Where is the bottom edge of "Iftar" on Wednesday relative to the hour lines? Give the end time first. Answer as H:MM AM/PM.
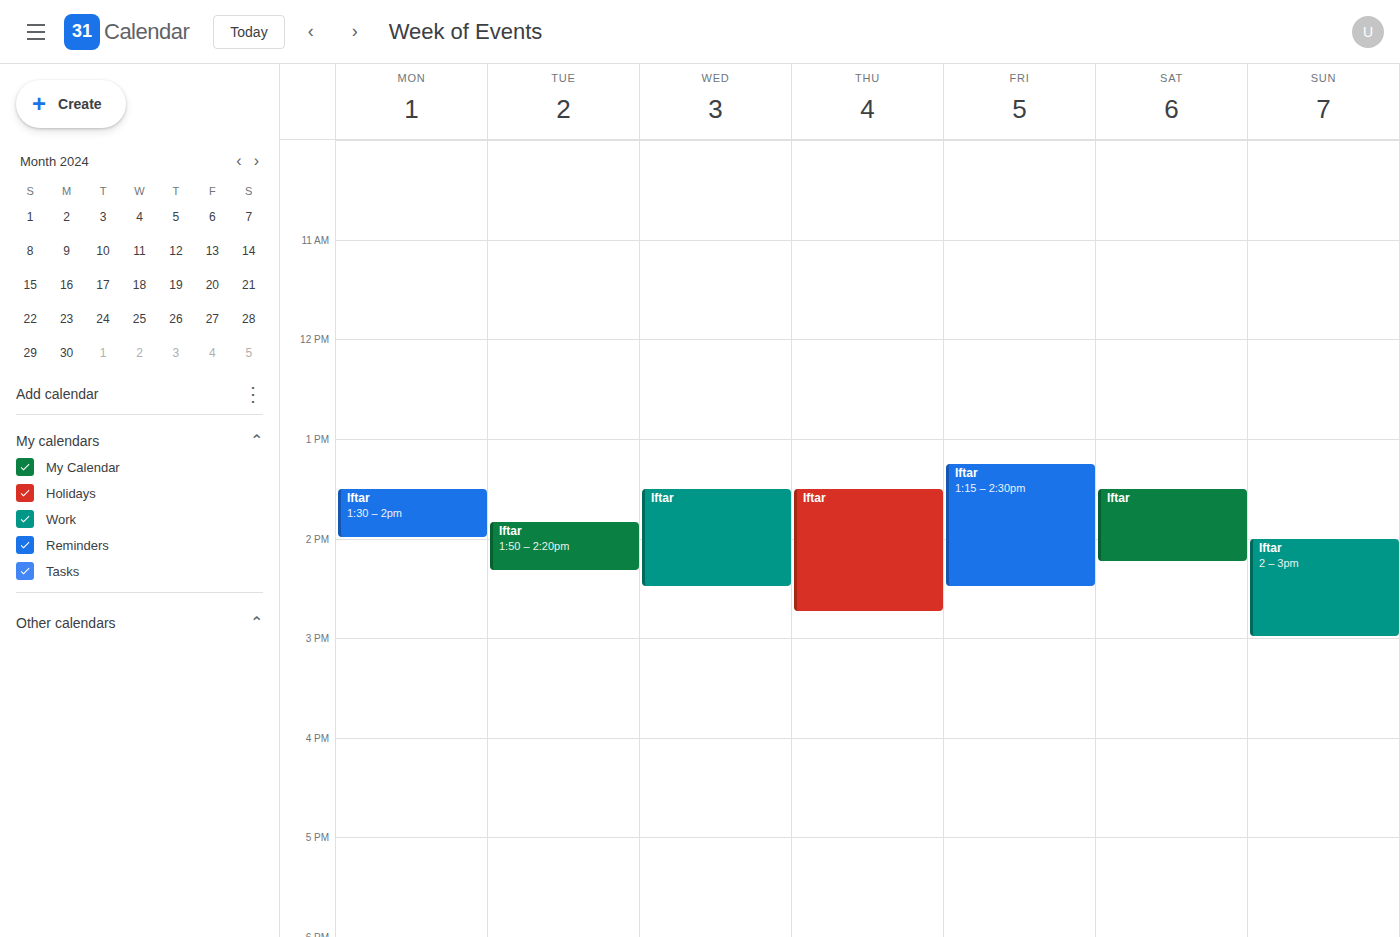
2:30 PM -- halfway between the 2 PM and 3 PM lines.